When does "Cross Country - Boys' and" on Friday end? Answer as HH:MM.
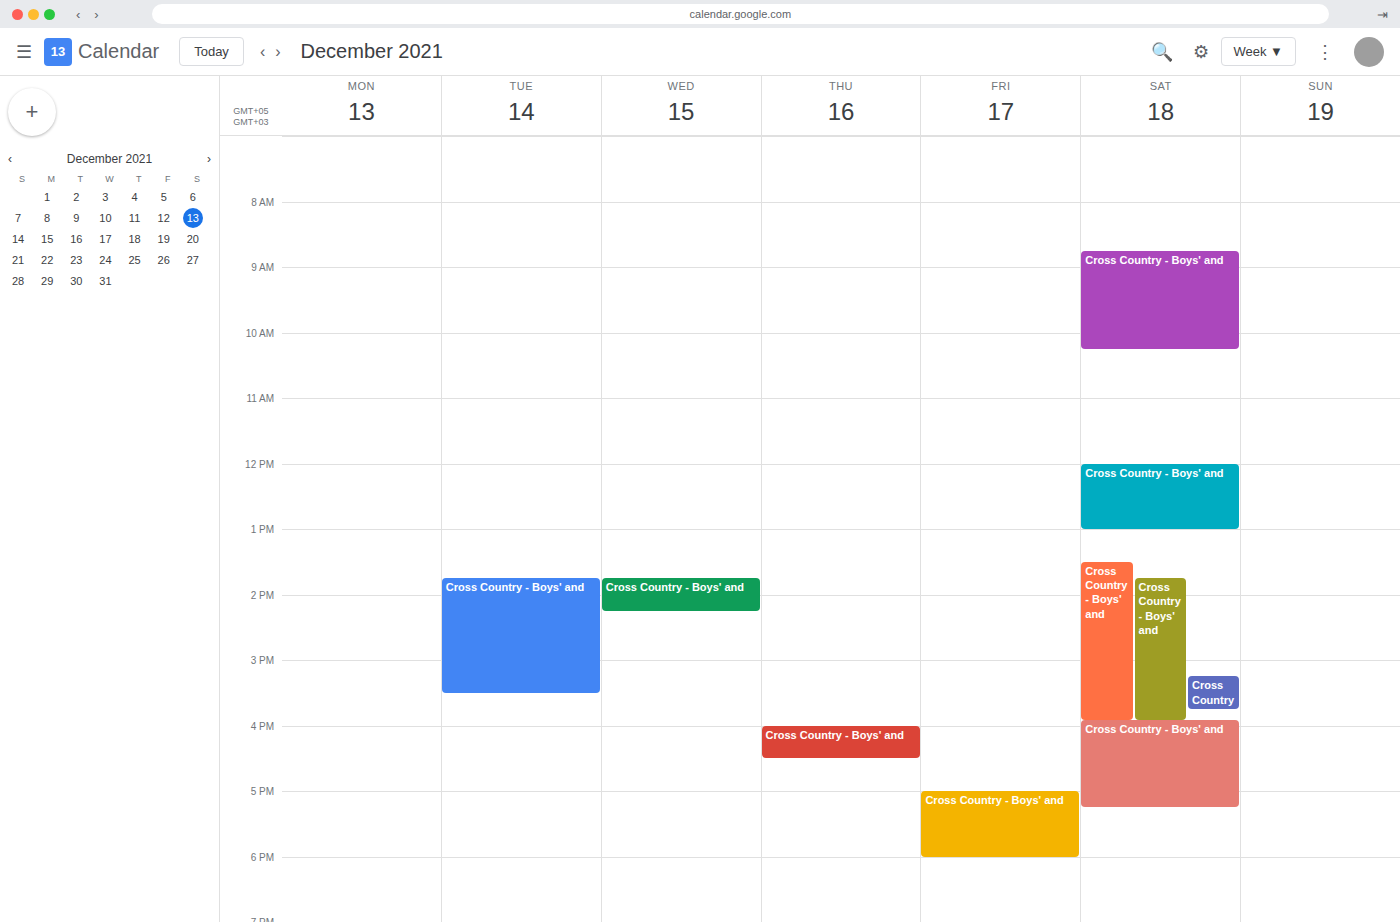
18:00